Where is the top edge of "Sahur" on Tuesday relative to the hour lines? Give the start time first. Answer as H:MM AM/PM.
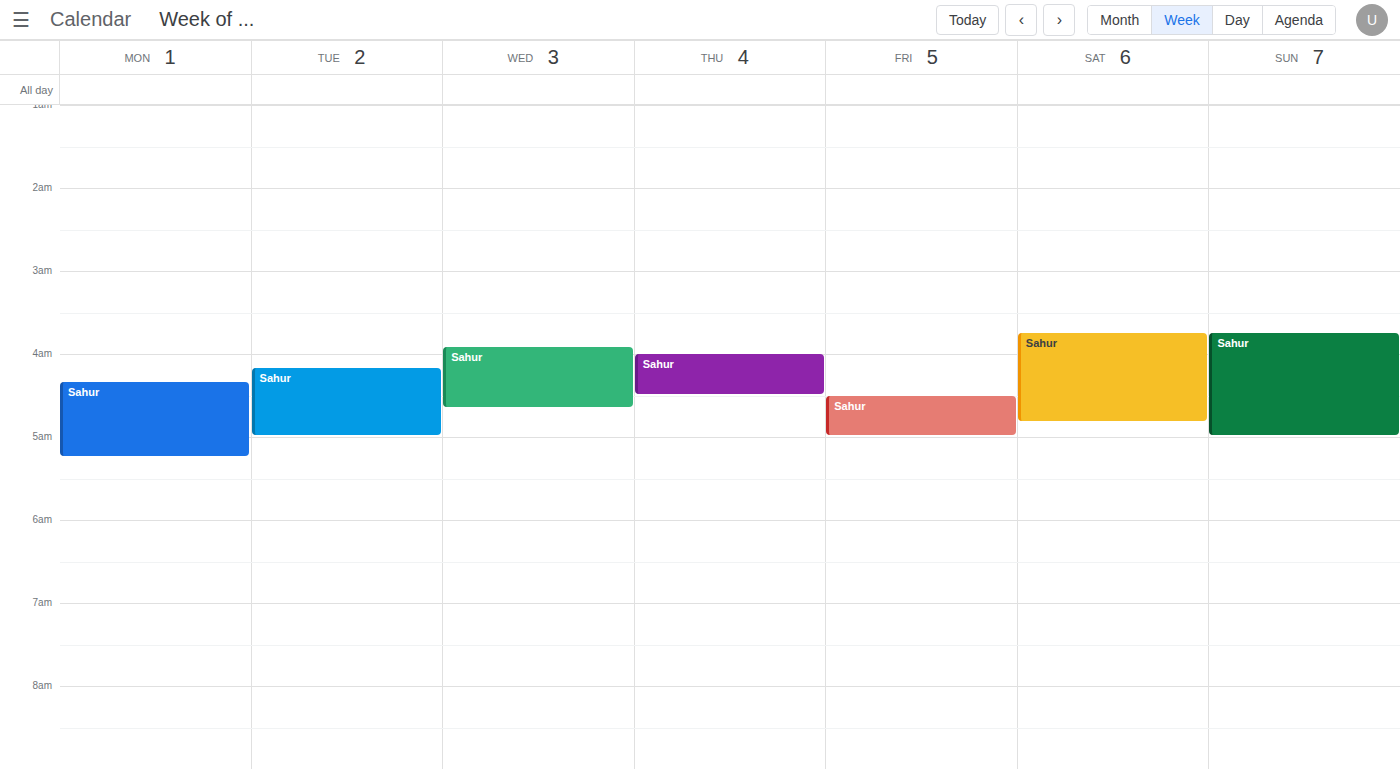
4:10 AM -- neither: 10 minutes below the 4 AM line and 50 minutes above the 5 AM line.